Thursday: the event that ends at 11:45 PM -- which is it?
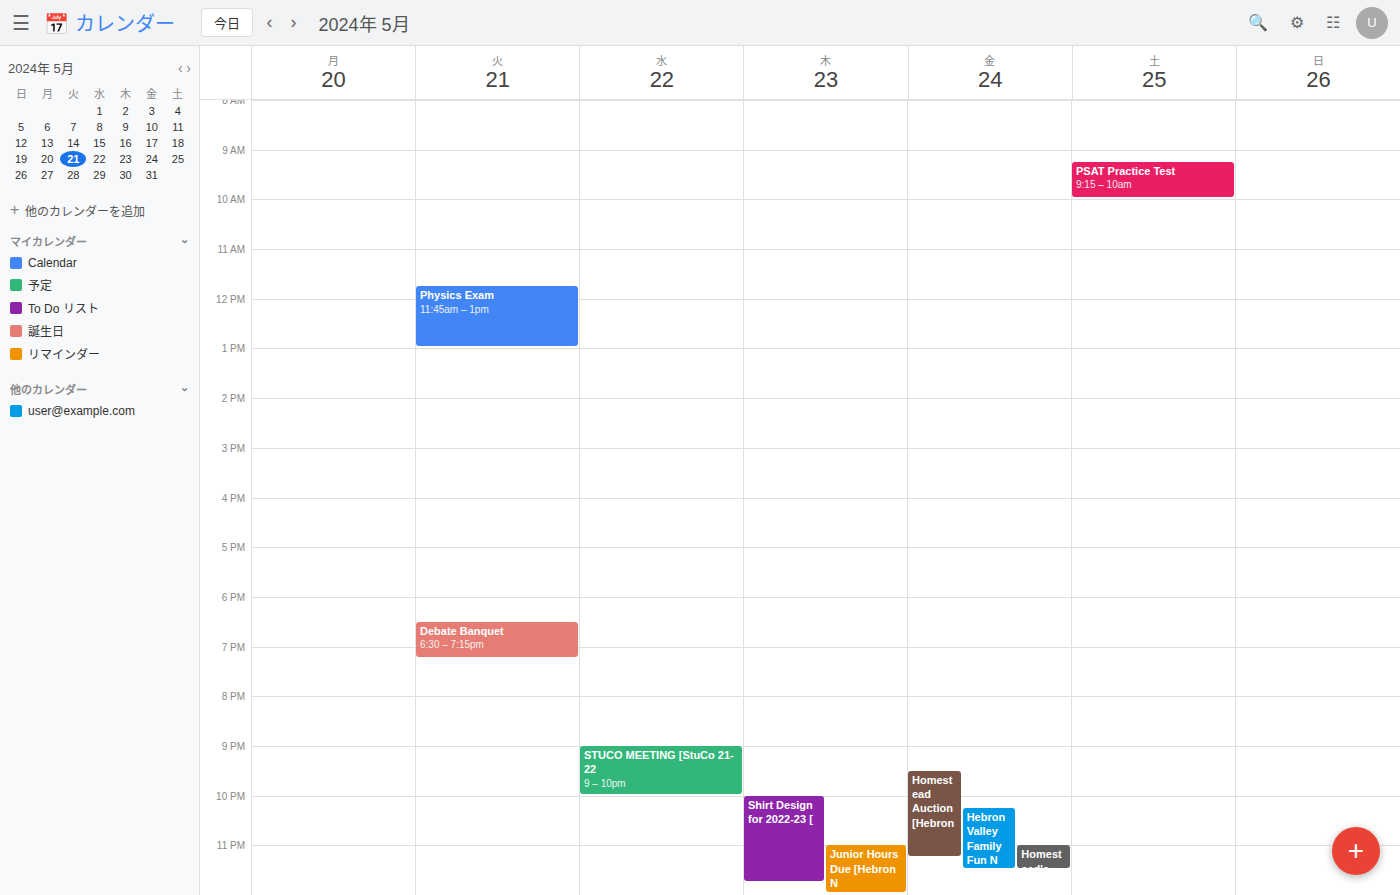
"Shirt Design for 2022-23 ["